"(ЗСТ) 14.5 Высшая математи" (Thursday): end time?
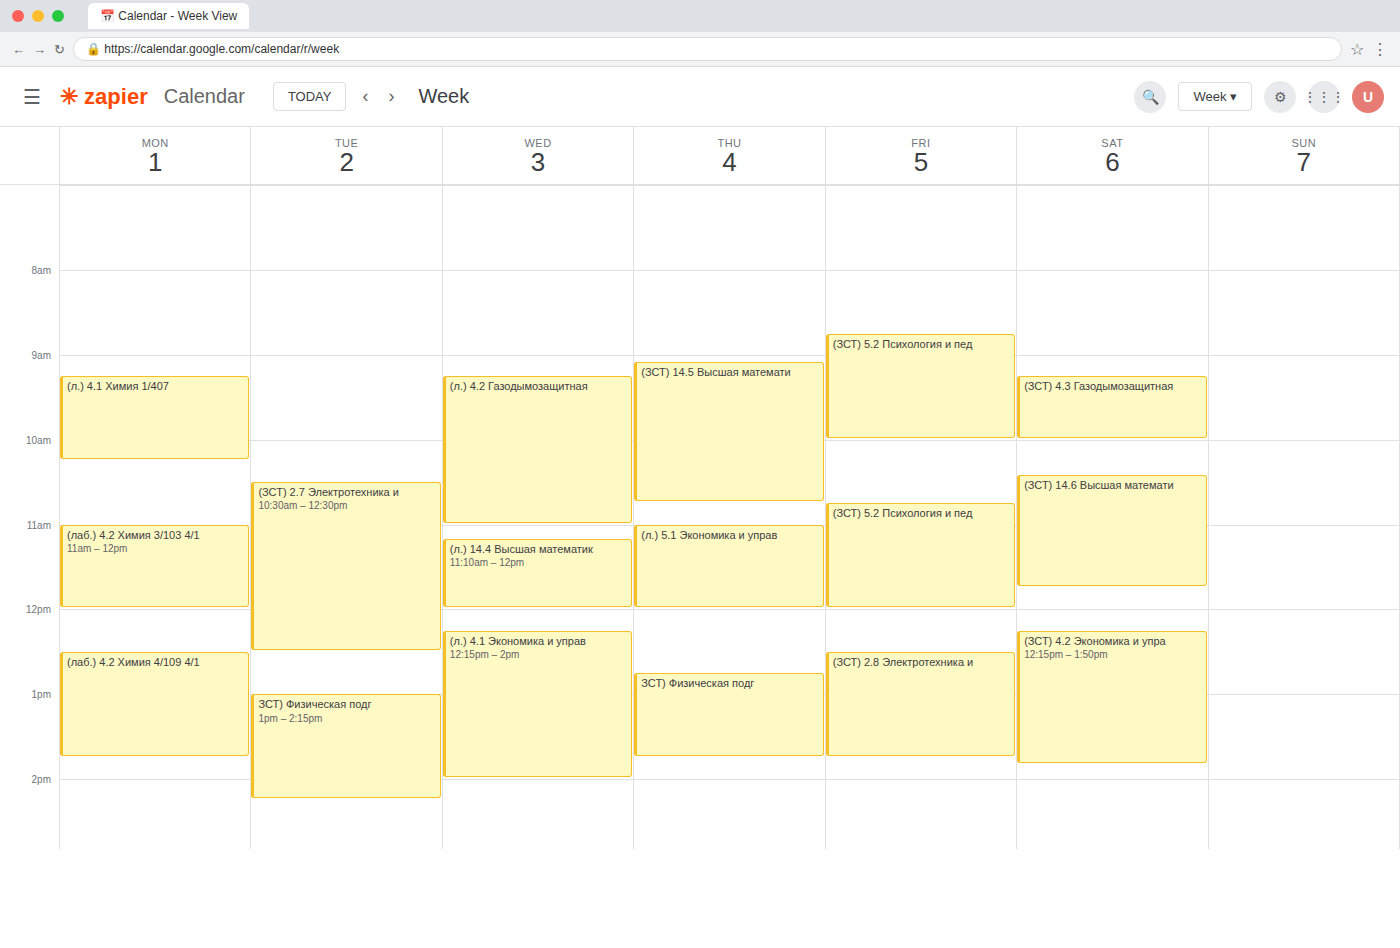
10:45